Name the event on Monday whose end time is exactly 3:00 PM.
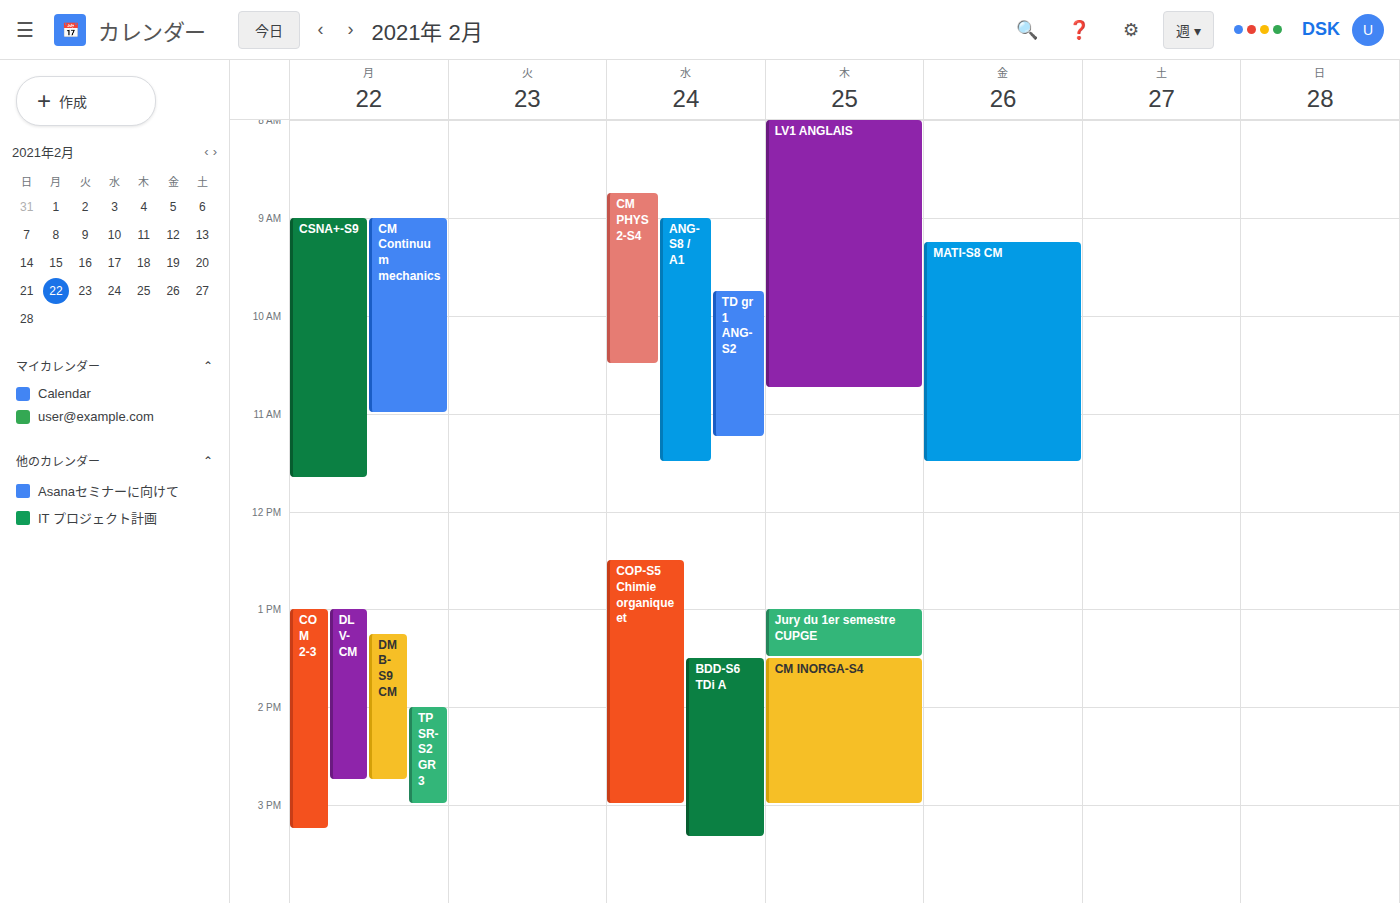
"TP SR-S2 GR3"